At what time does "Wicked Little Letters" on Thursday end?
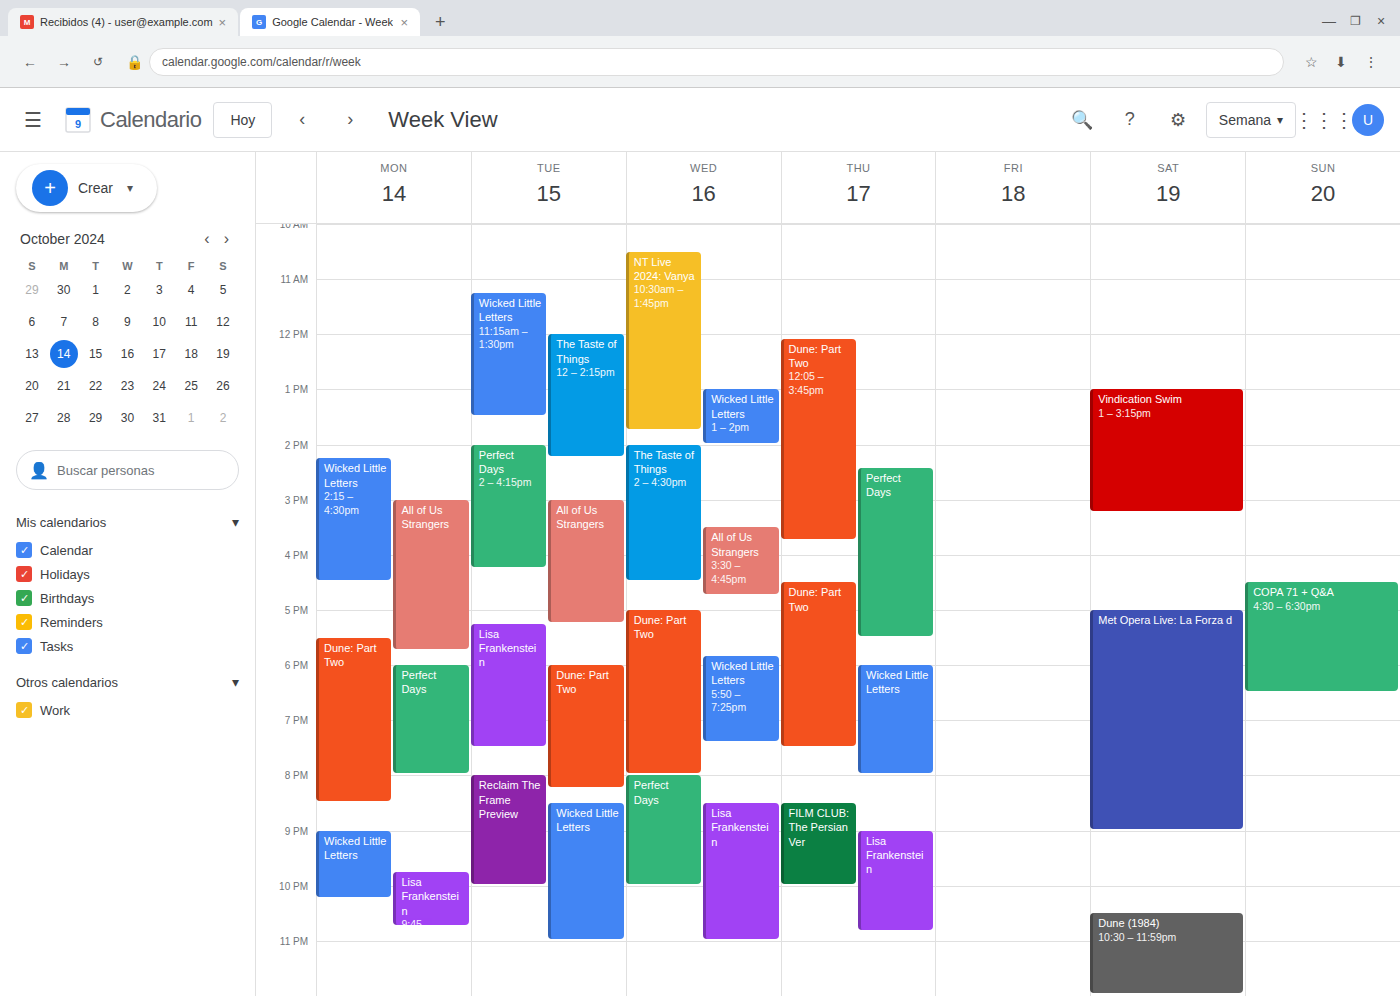
8:00 PM